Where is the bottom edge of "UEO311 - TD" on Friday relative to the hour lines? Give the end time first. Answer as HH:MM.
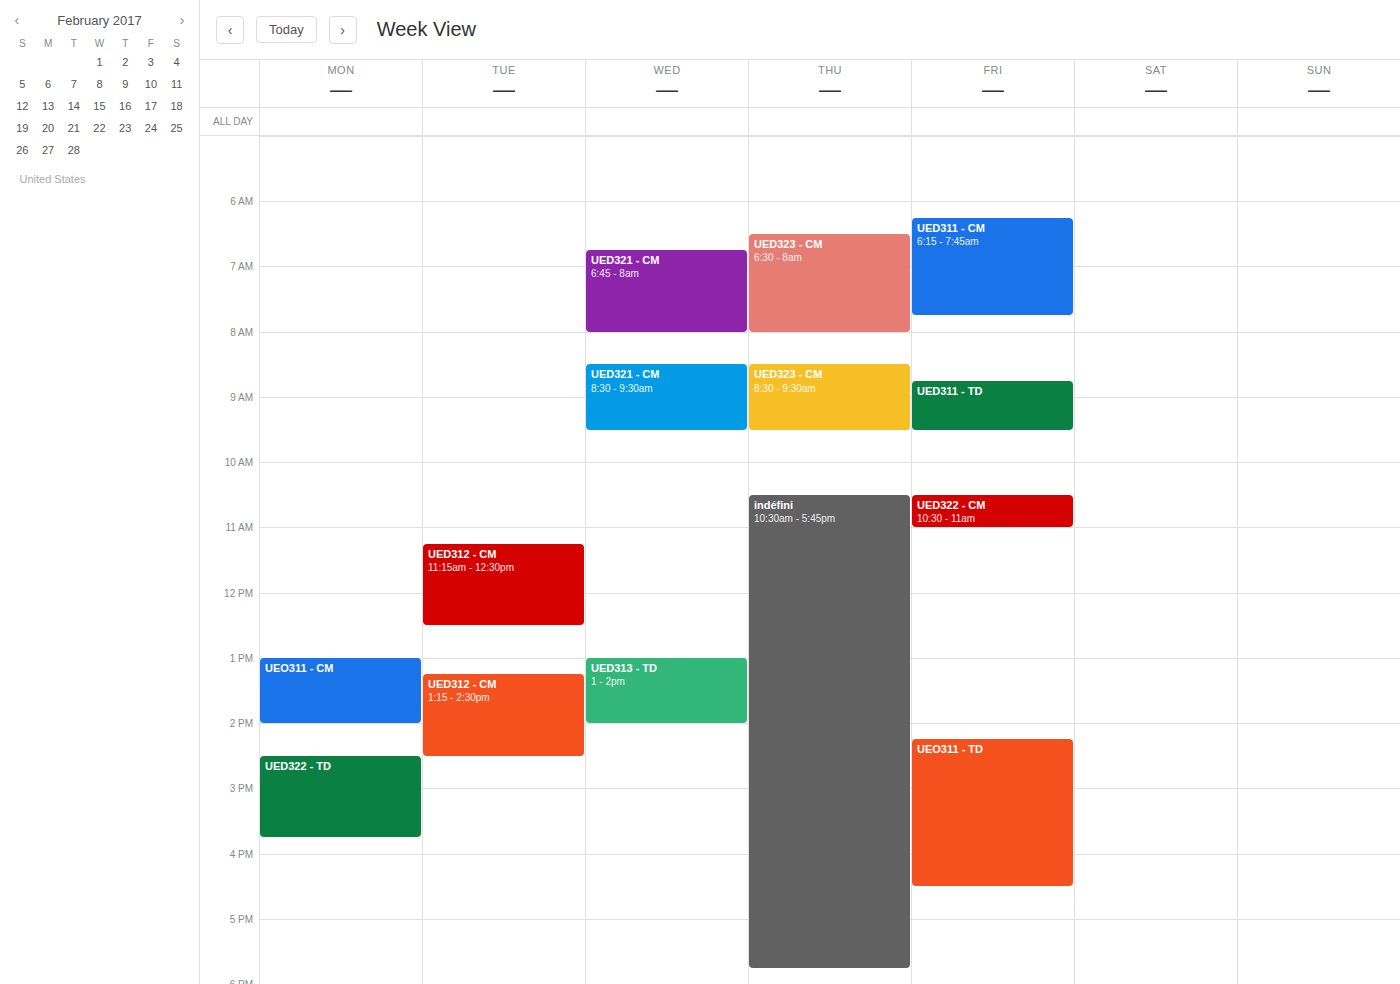
16:30 -- halfway between the 16:00 and 17:00 lines.